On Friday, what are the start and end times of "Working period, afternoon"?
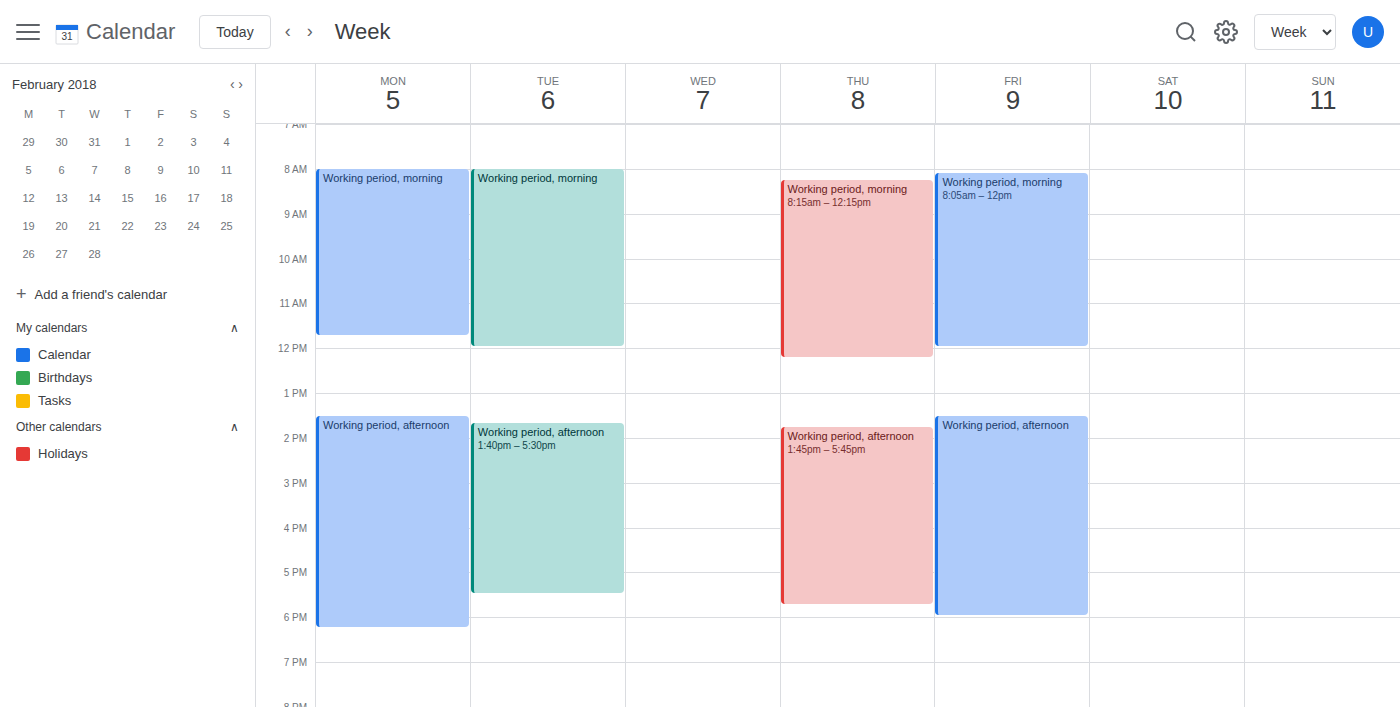
1:30 PM to 6:00 PM